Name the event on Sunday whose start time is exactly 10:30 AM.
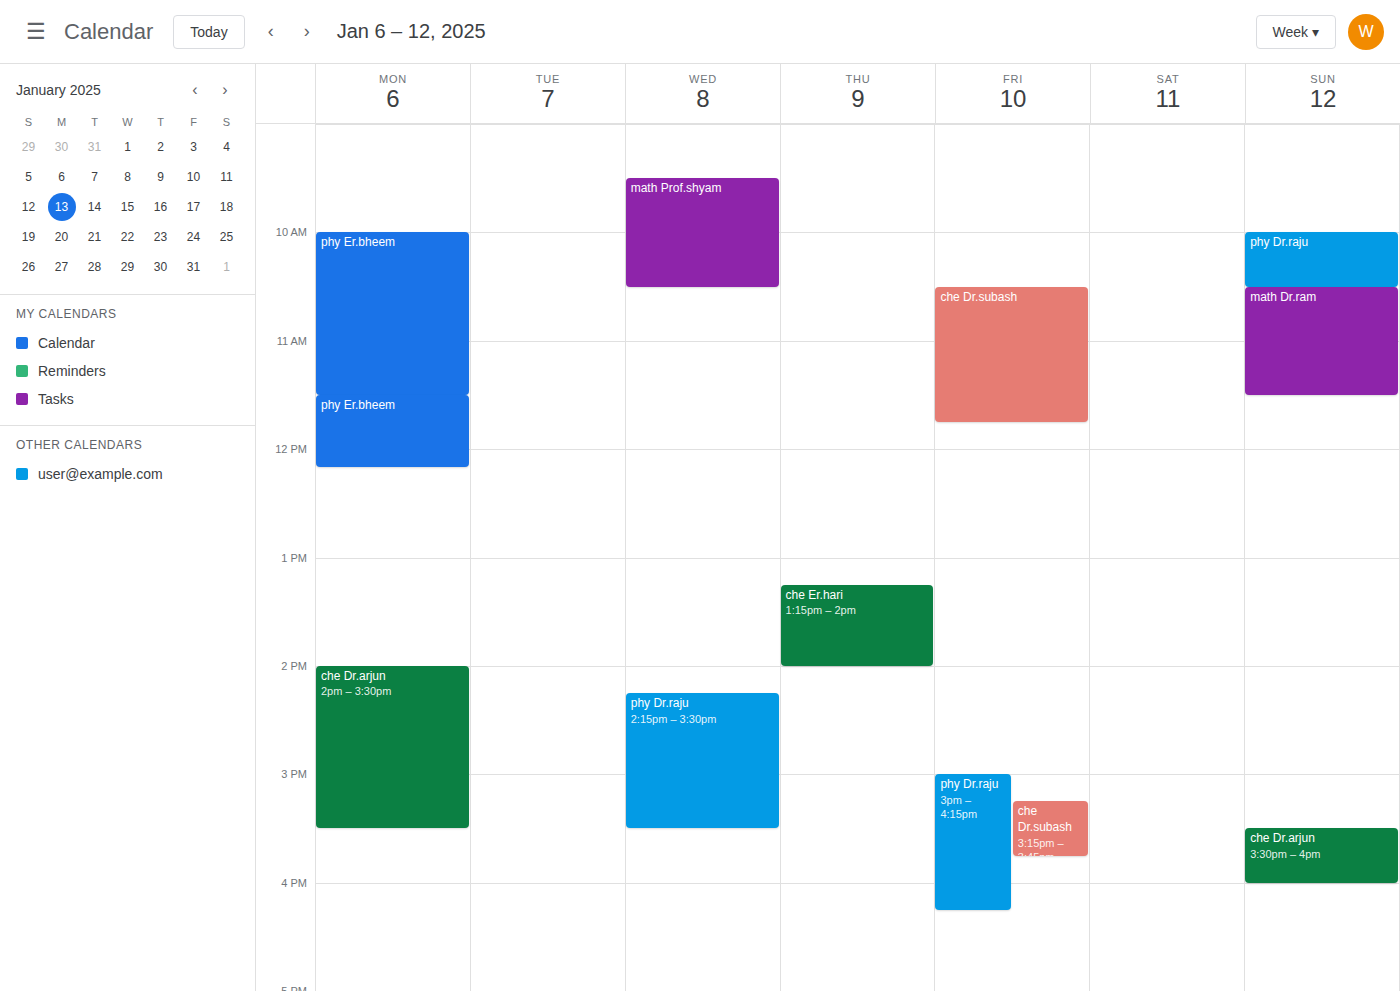
"math Dr.ram"